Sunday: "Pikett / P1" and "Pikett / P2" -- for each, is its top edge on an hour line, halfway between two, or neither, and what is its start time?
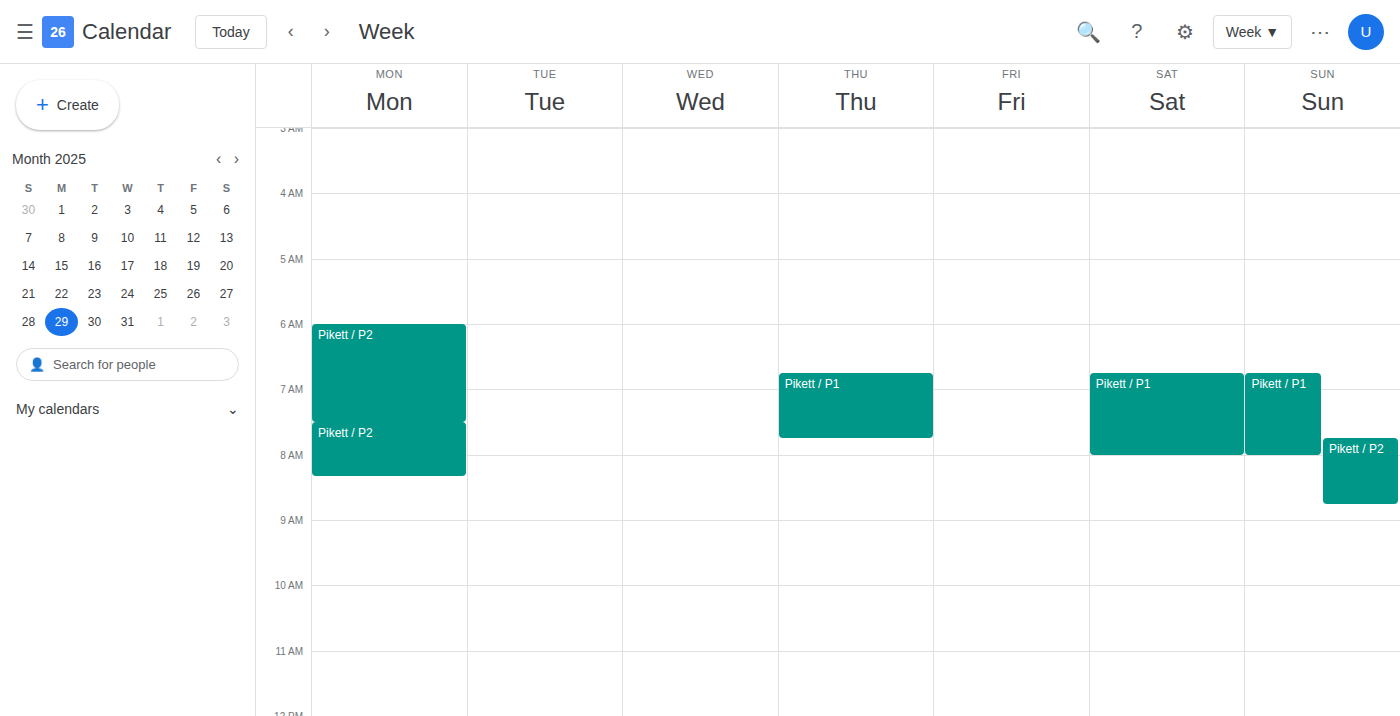
"Pikett / P1": 6:45 AM, neither: three quarters of the way from the 6 AM line to the 7 AM line. "Pikett / P2": 7:45 AM, neither: three quarters of the way from the 7 AM line to the 8 AM line.